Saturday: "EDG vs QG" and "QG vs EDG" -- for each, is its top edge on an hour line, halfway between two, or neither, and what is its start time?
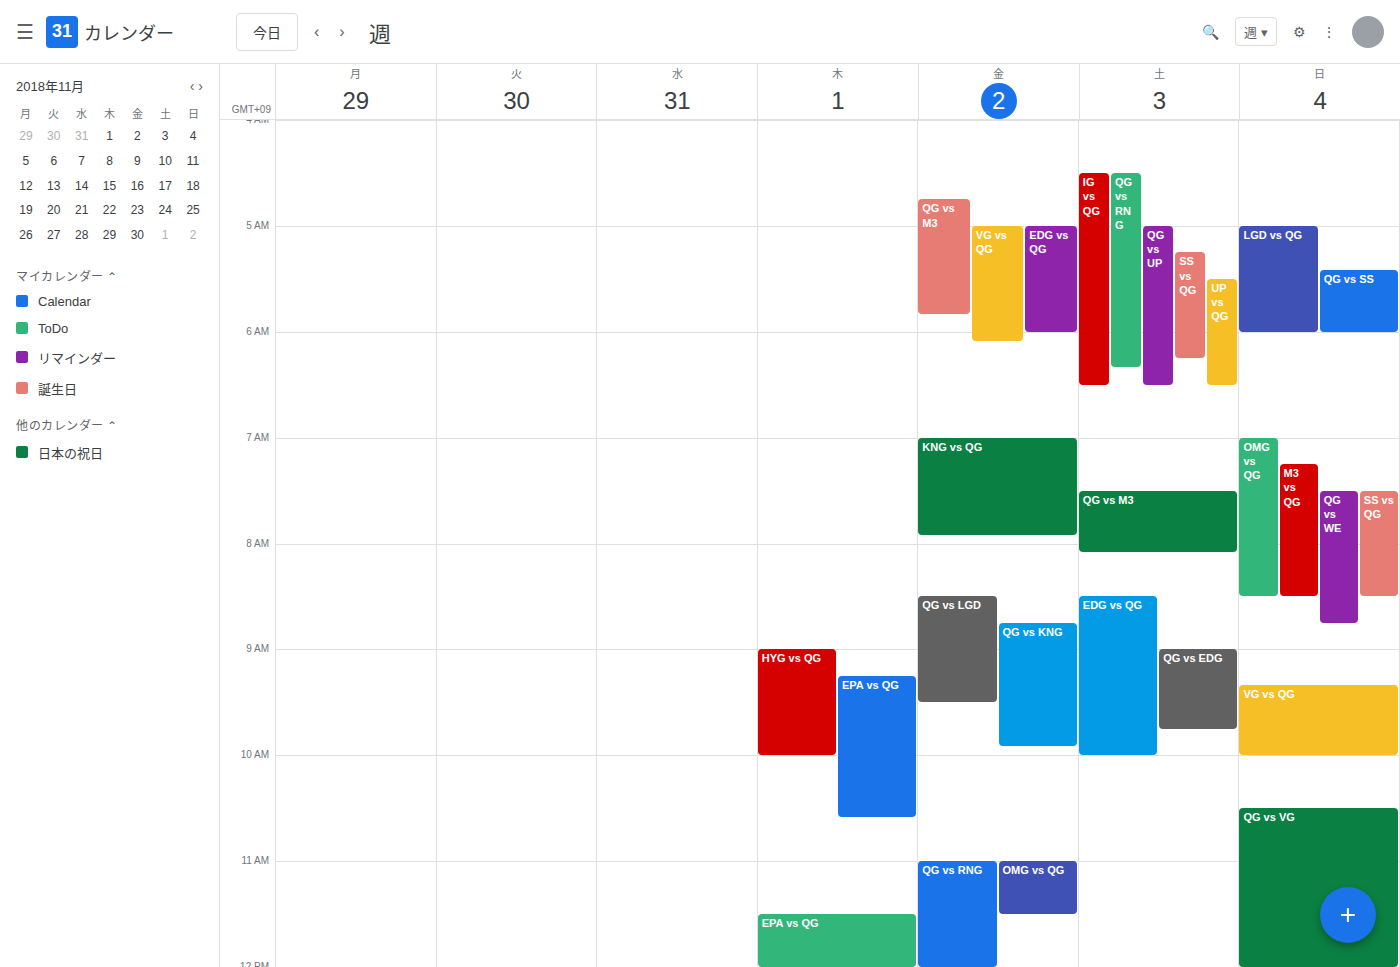
"EDG vs QG": 08:30, halfway between the 08:00 and 09:00 lines. "QG vs EDG": 09:00, exactly on the 09:00 line.